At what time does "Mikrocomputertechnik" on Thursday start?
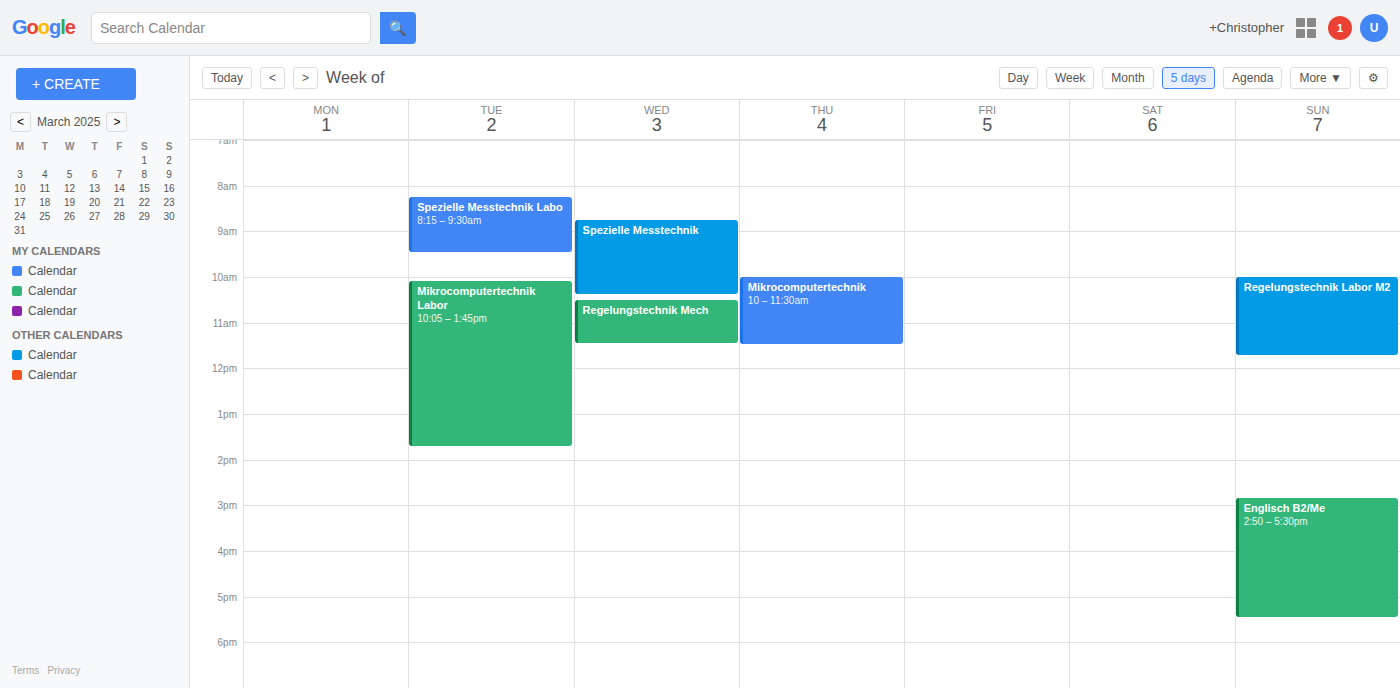
10:00